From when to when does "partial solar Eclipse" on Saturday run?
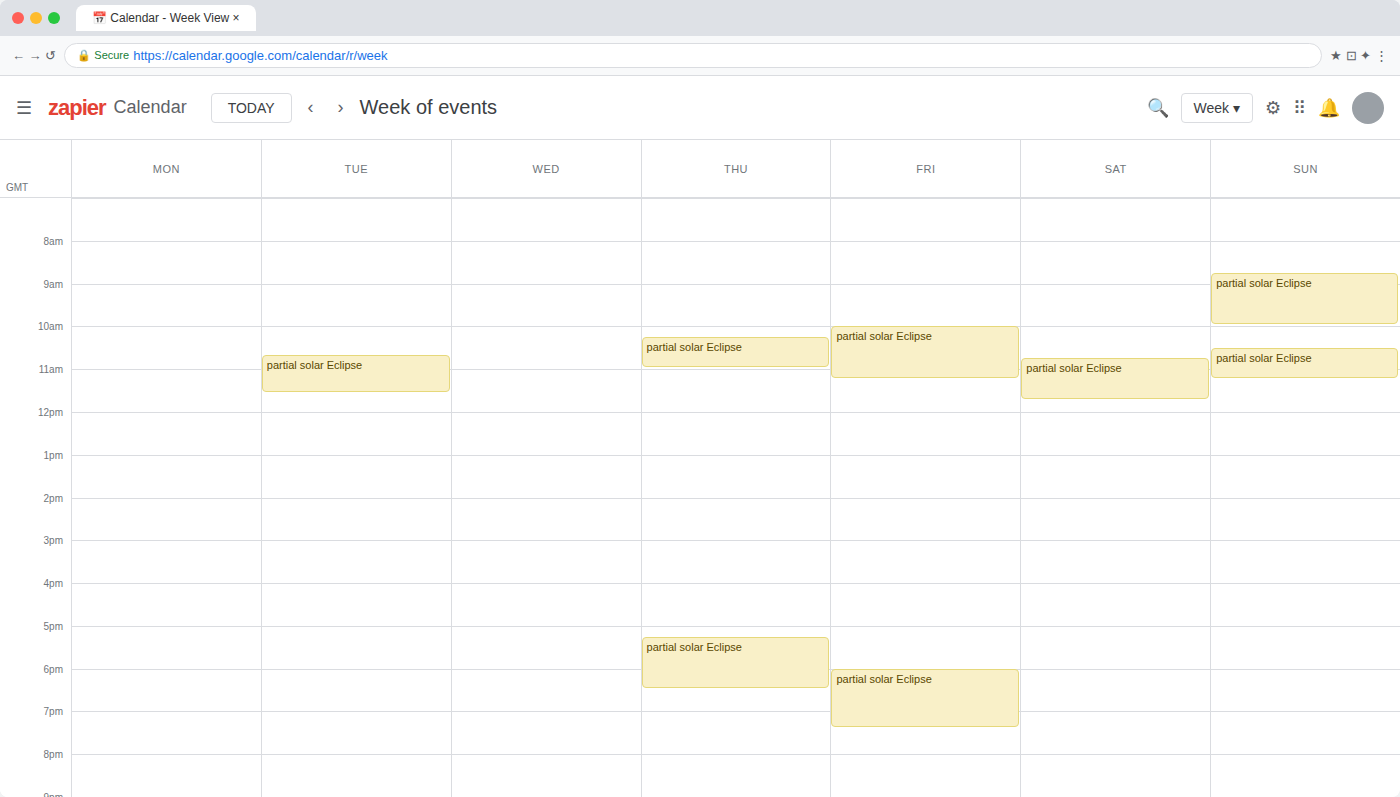
10:45 AM to 11:45 AM